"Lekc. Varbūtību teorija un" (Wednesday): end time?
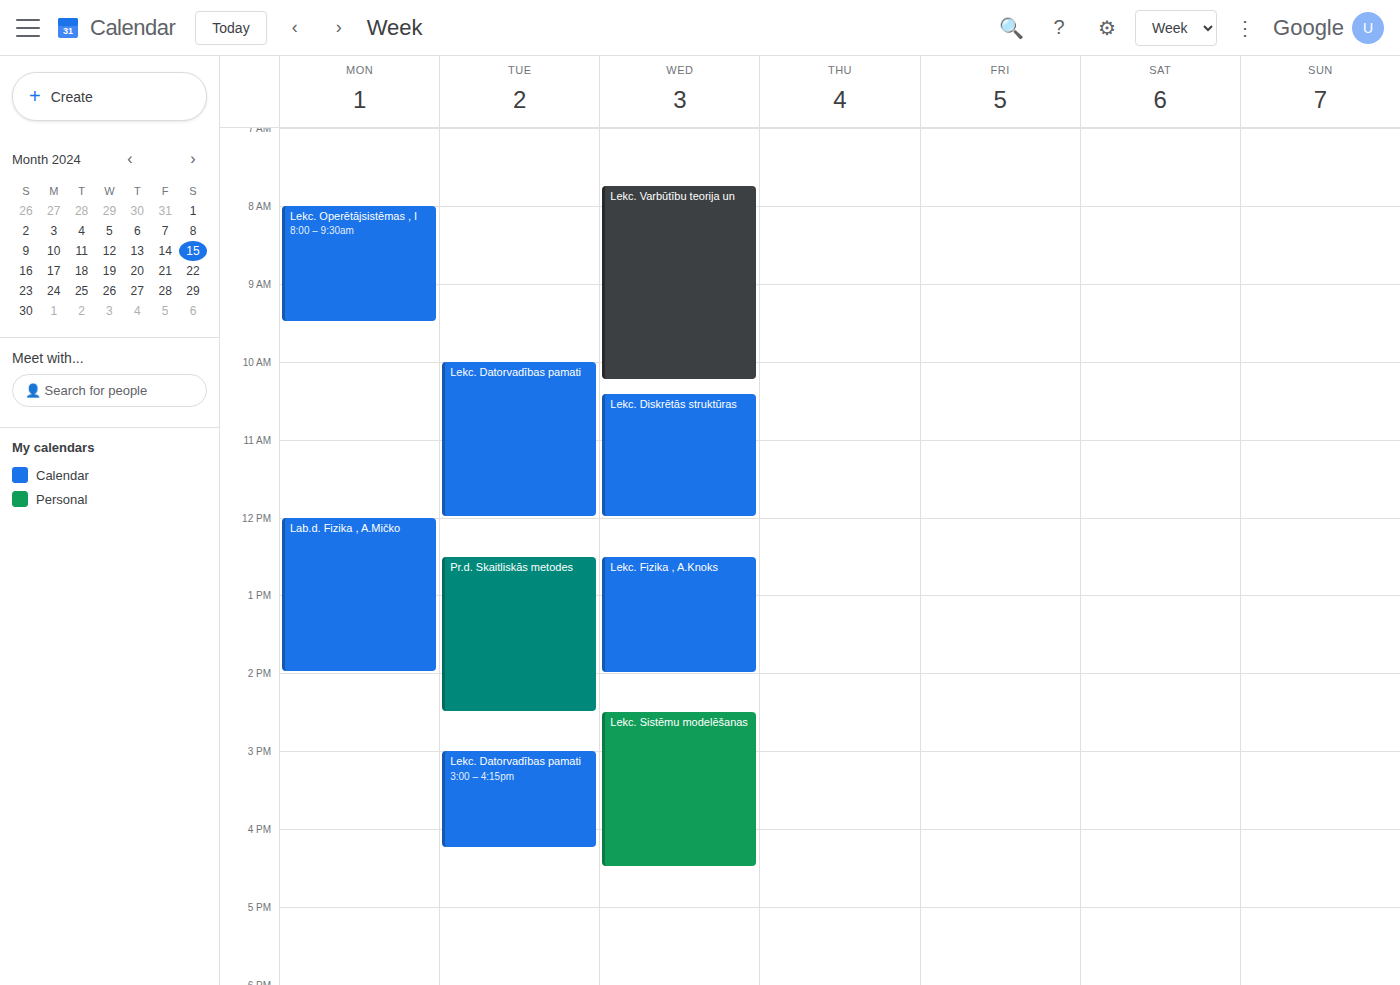
10:15 AM